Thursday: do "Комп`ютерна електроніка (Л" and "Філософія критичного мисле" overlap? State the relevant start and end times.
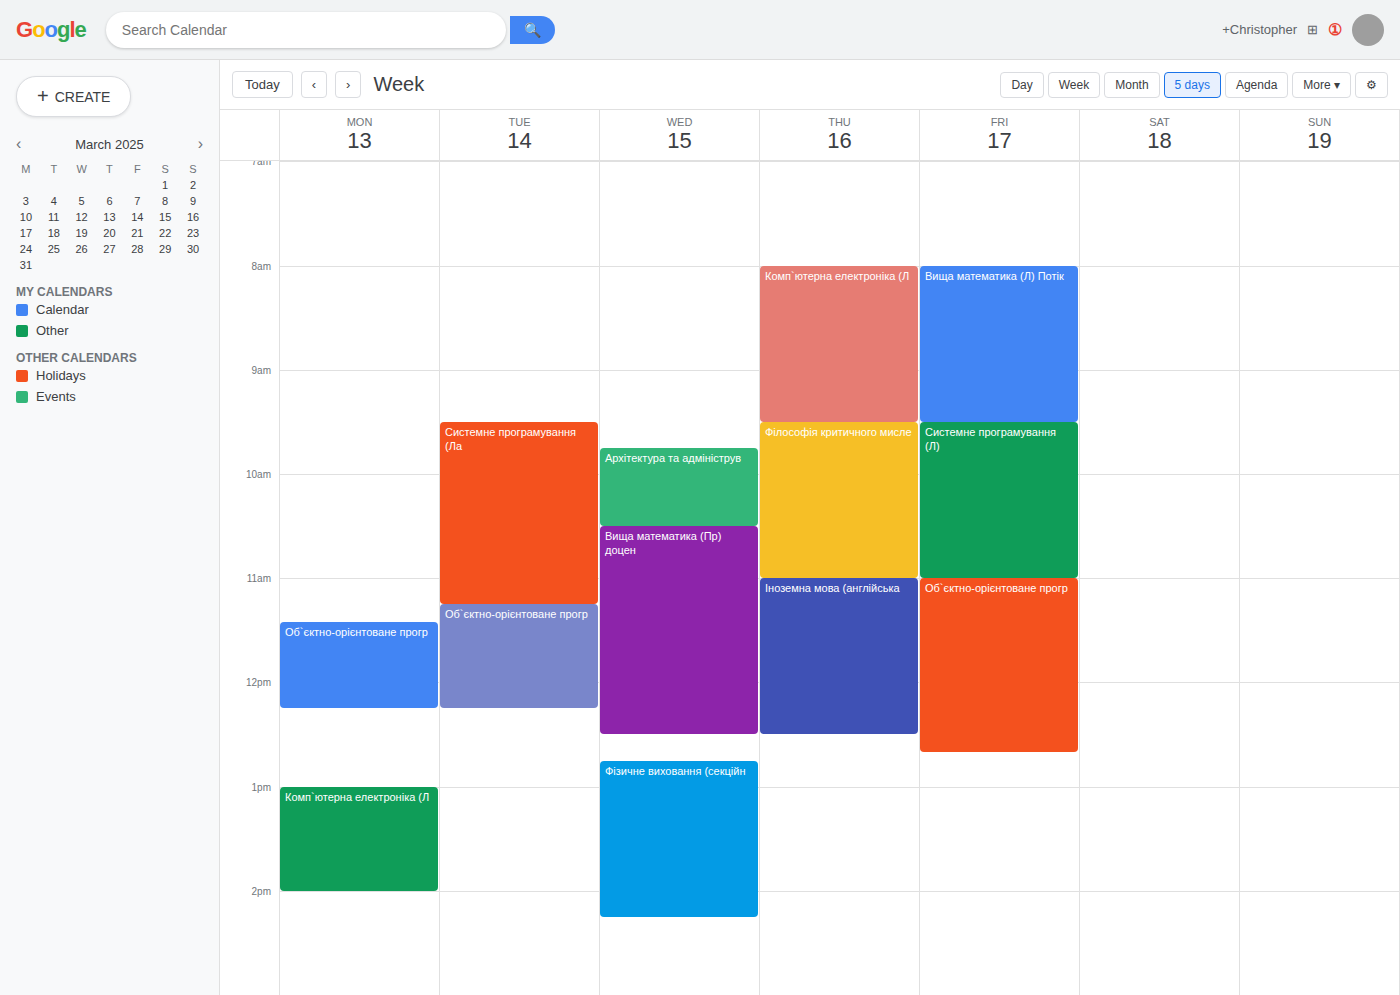
"Комп`ютерна електроніка (Л" ends at 09:30, exactly when "Філософія критичного мисле" starts -- they touch but do not overlap.